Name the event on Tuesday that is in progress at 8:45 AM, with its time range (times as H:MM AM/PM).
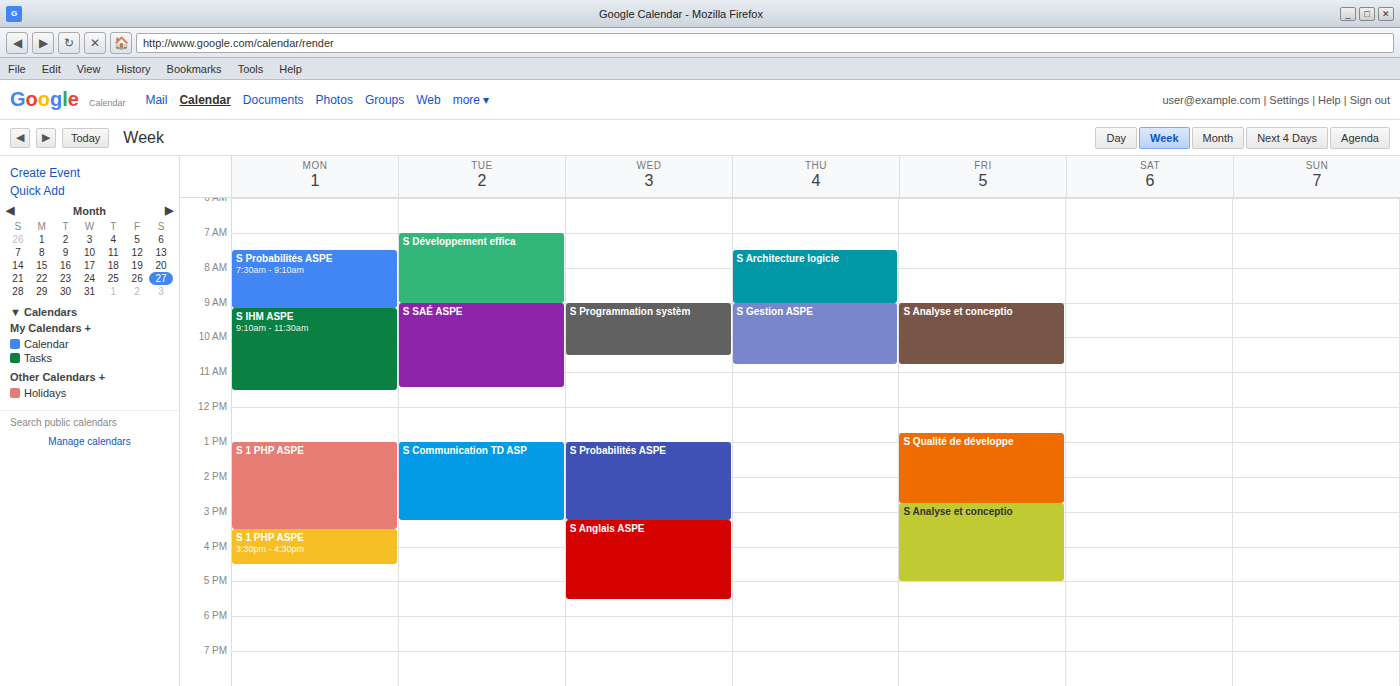
"S Développement effica", 7:00 AM to 9:00 AM